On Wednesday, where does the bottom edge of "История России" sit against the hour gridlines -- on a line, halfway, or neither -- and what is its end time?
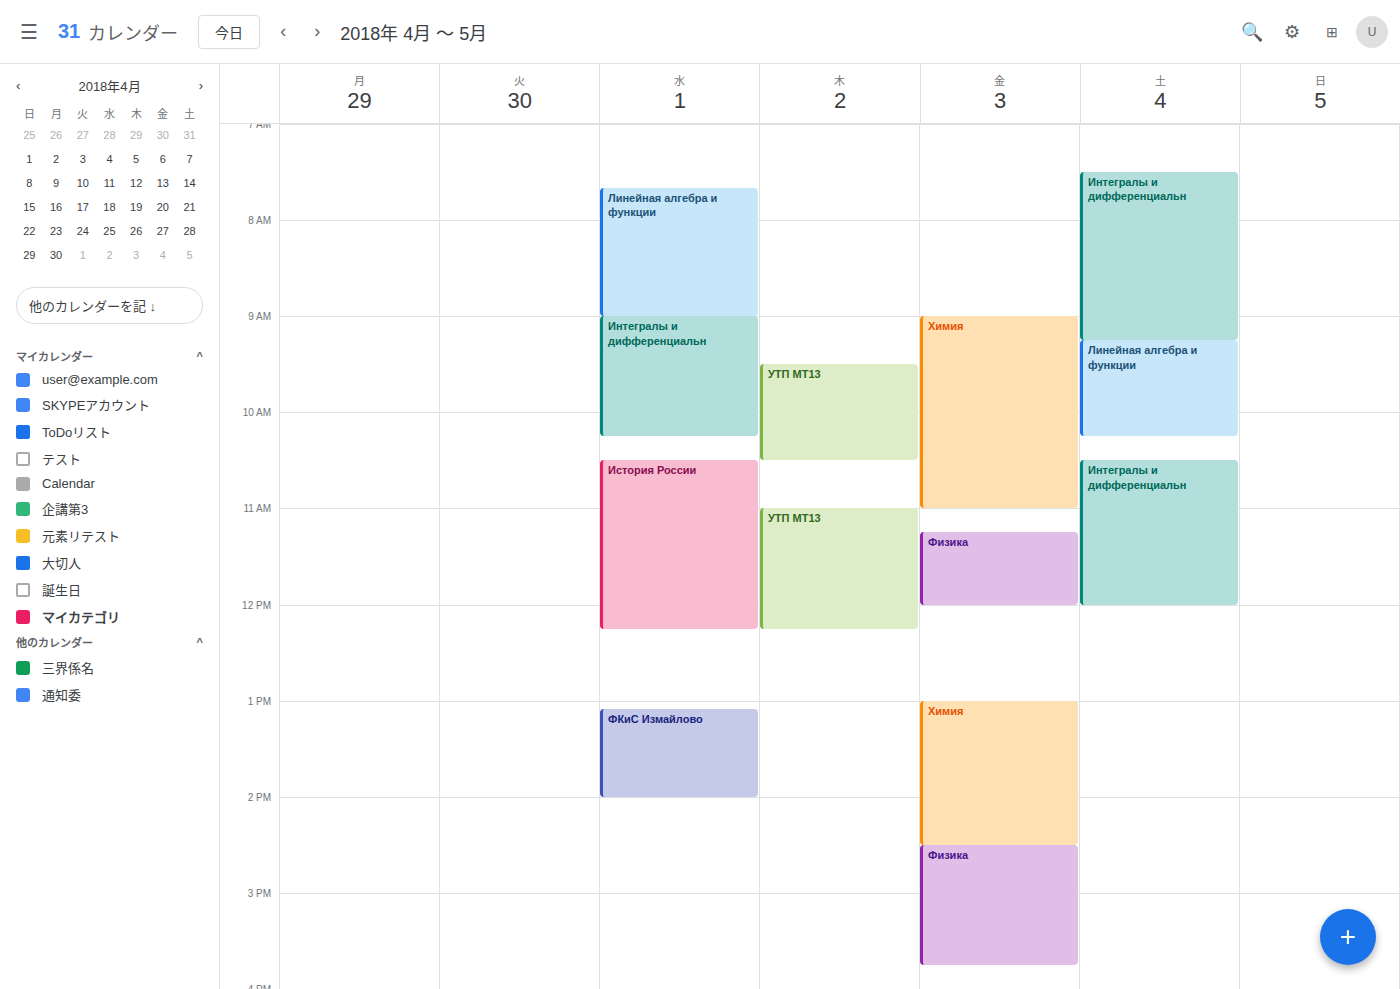
12:15 PM -- neither: a quarter of the way from the 12 PM line to the 1 PM line.